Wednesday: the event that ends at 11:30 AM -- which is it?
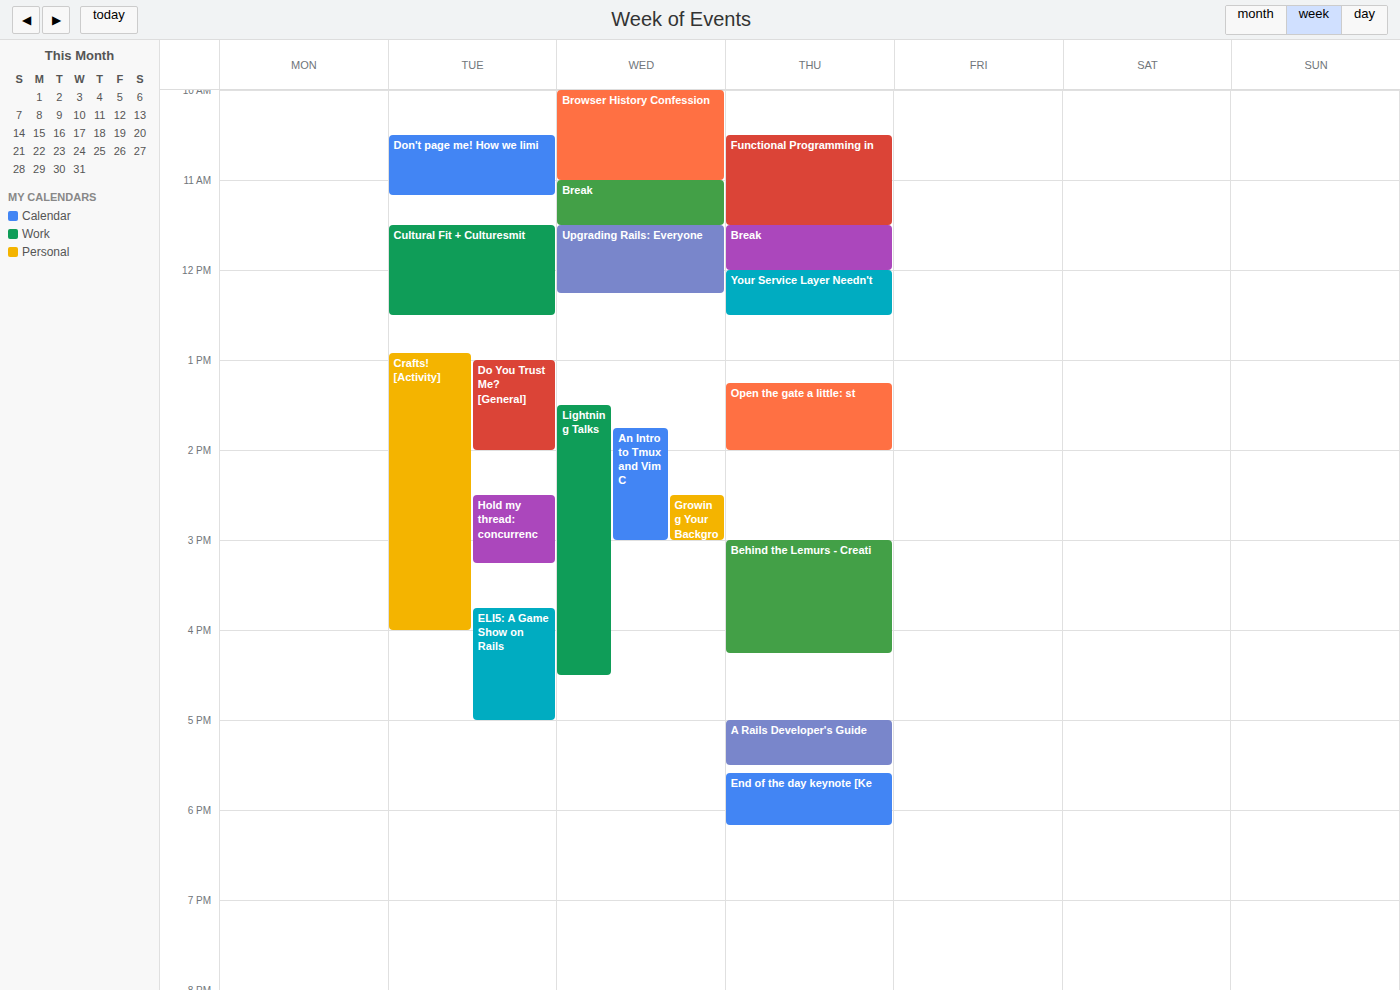
"Break"